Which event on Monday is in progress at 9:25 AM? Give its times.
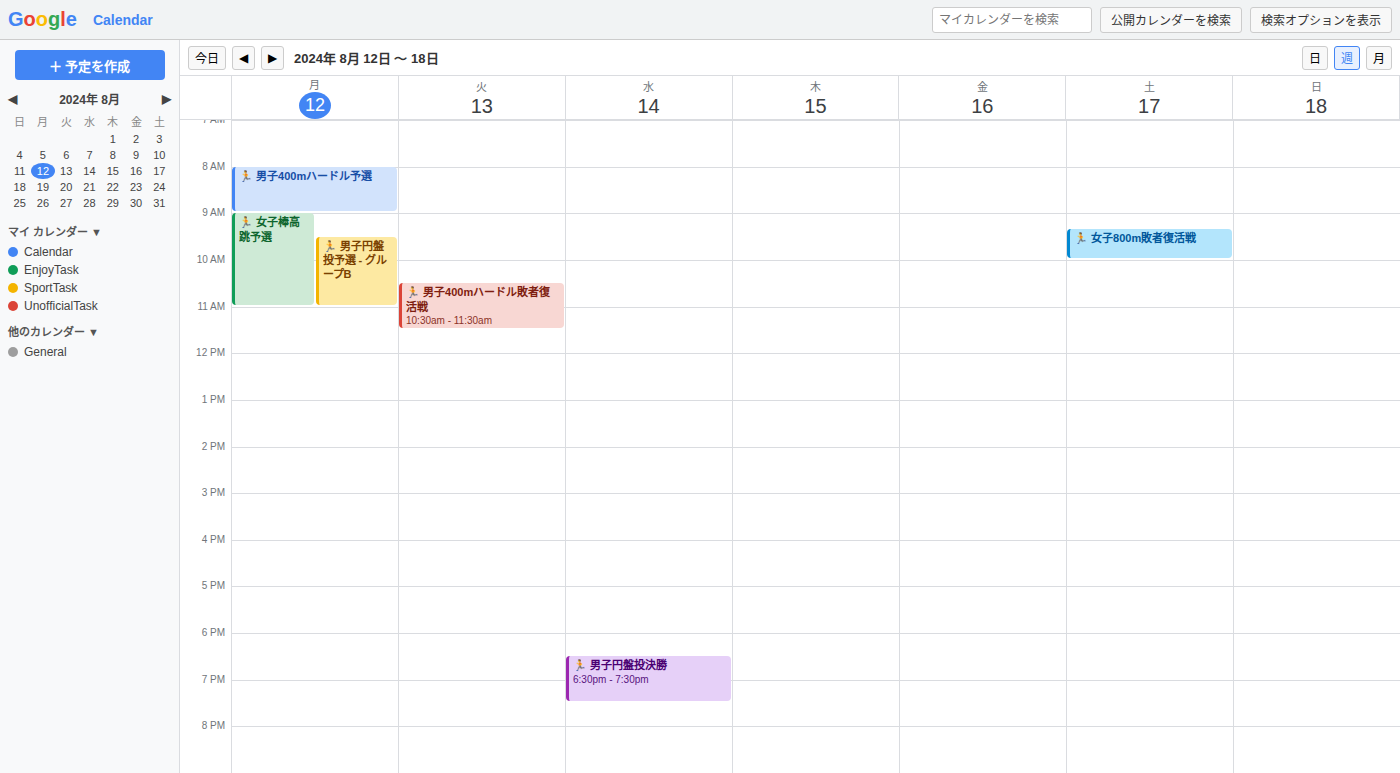
"🏃 女子棒高跳予選", 9:00 AM to 11:00 AM